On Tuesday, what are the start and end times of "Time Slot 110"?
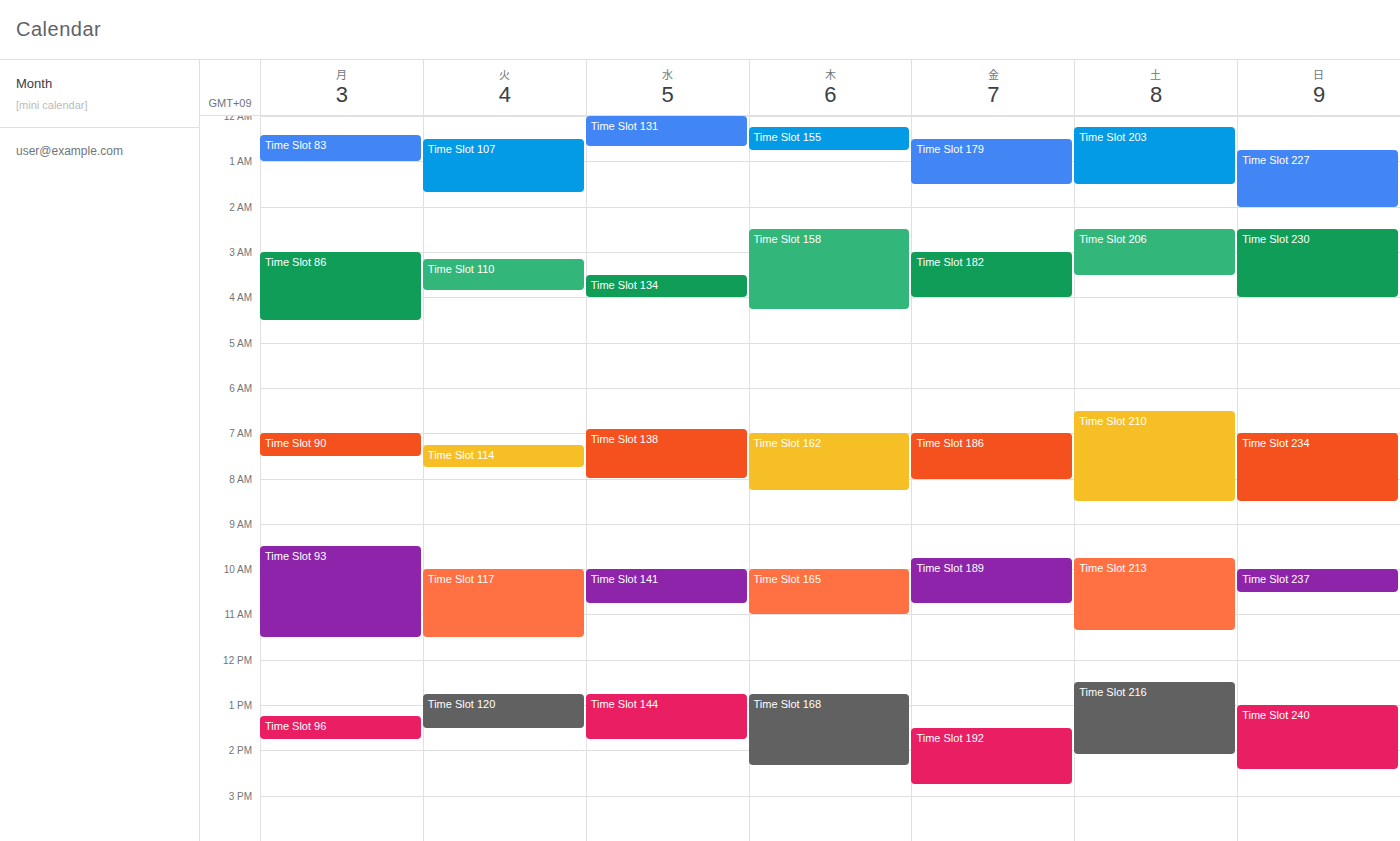
3:10 AM to 3:50 AM